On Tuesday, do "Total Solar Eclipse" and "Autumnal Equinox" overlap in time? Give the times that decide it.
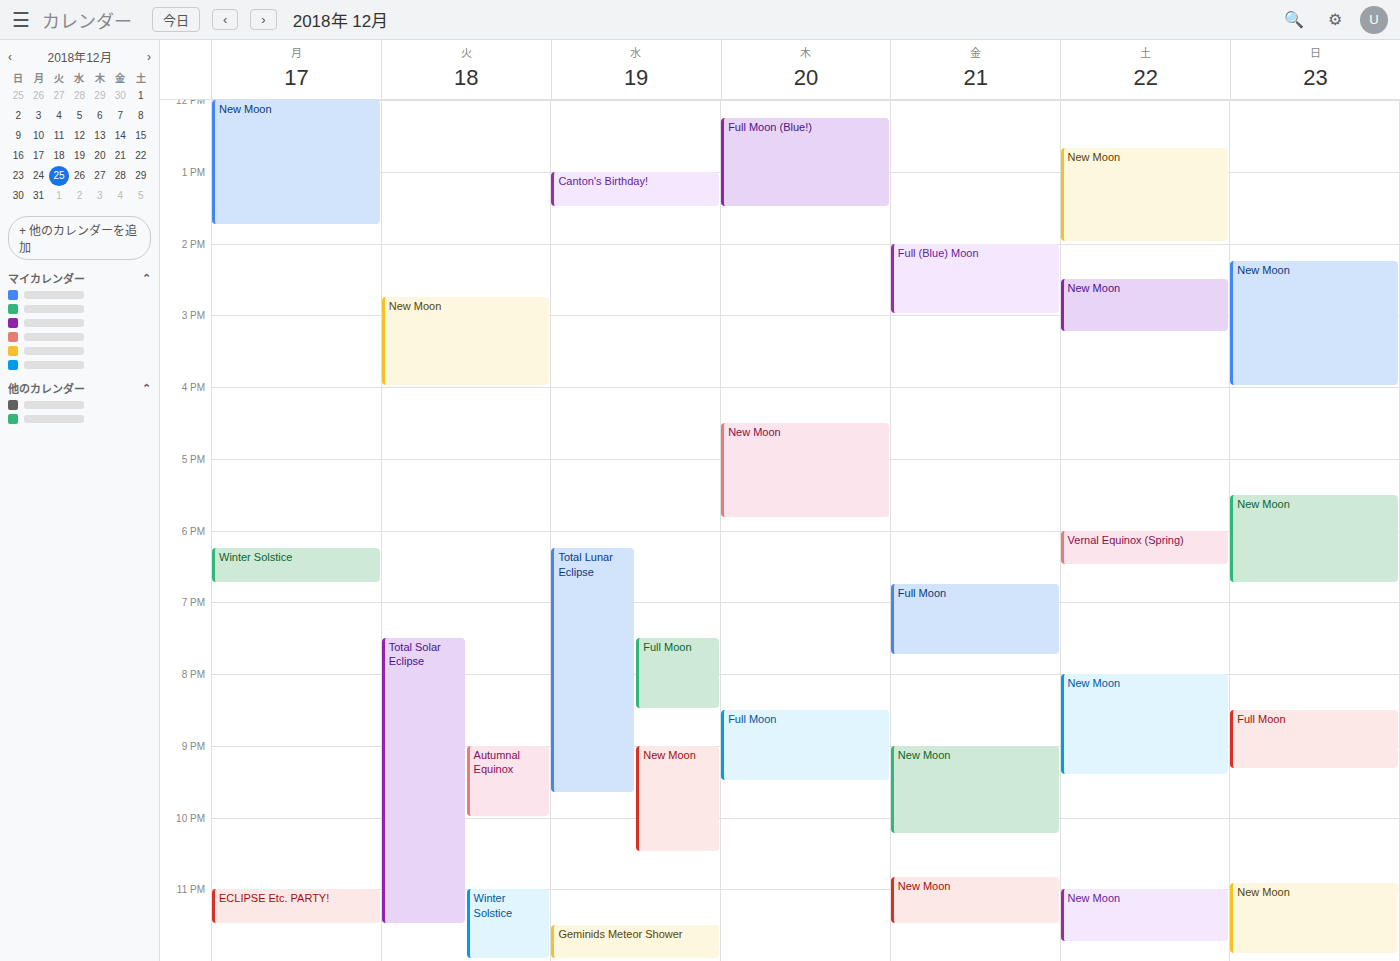
"Autumnal Equinox" runs 9:00 PM to 10:00 PM, inside "Total Solar Eclipse" -- they overlap.